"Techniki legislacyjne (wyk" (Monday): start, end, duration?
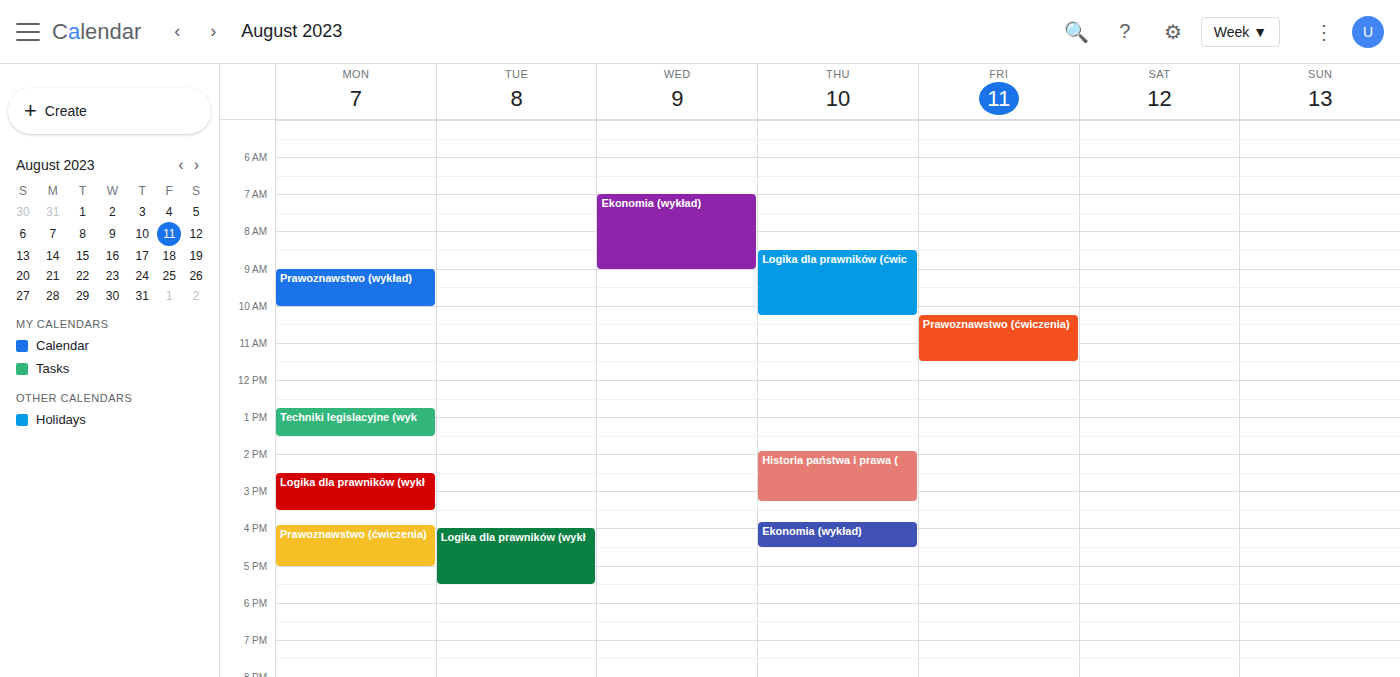
12:45 PM to 1:30 PM, 45 minutes